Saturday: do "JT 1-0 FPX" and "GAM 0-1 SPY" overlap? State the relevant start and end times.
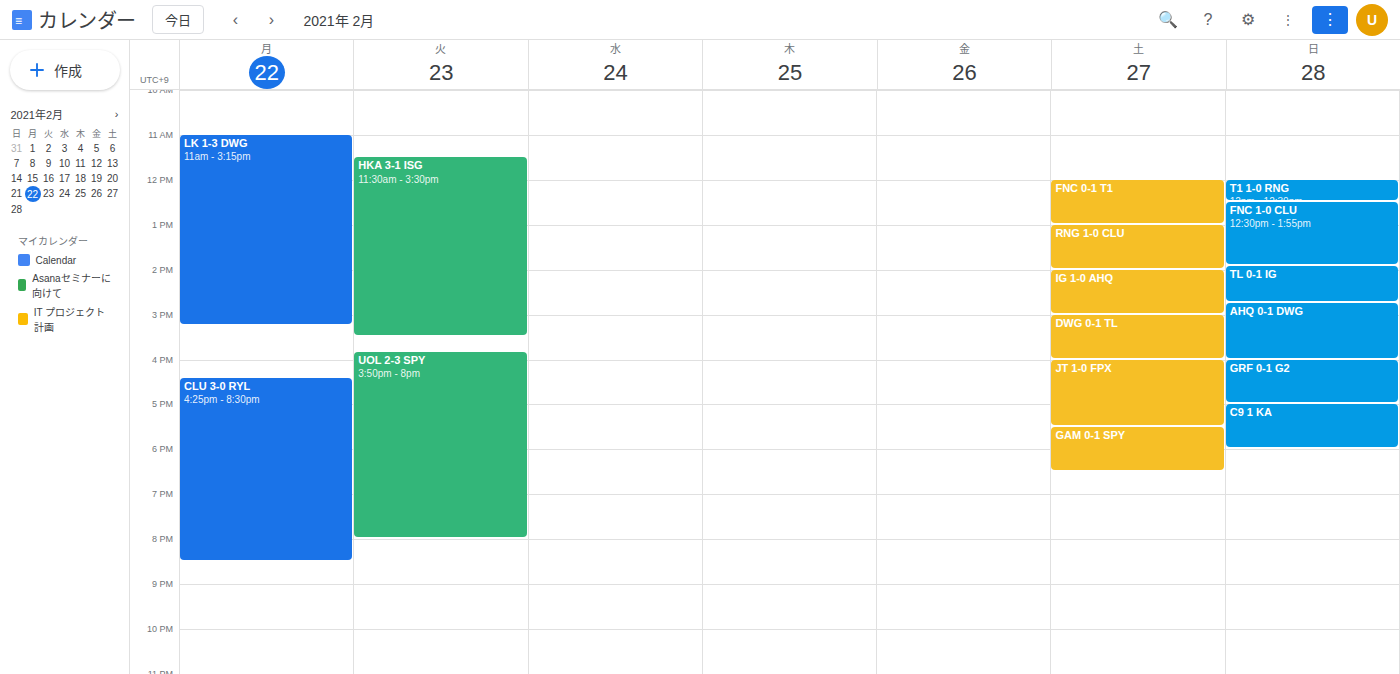
"JT 1-0 FPX" ends at 17:30, exactly when "GAM 0-1 SPY" starts -- they touch but do not overlap.